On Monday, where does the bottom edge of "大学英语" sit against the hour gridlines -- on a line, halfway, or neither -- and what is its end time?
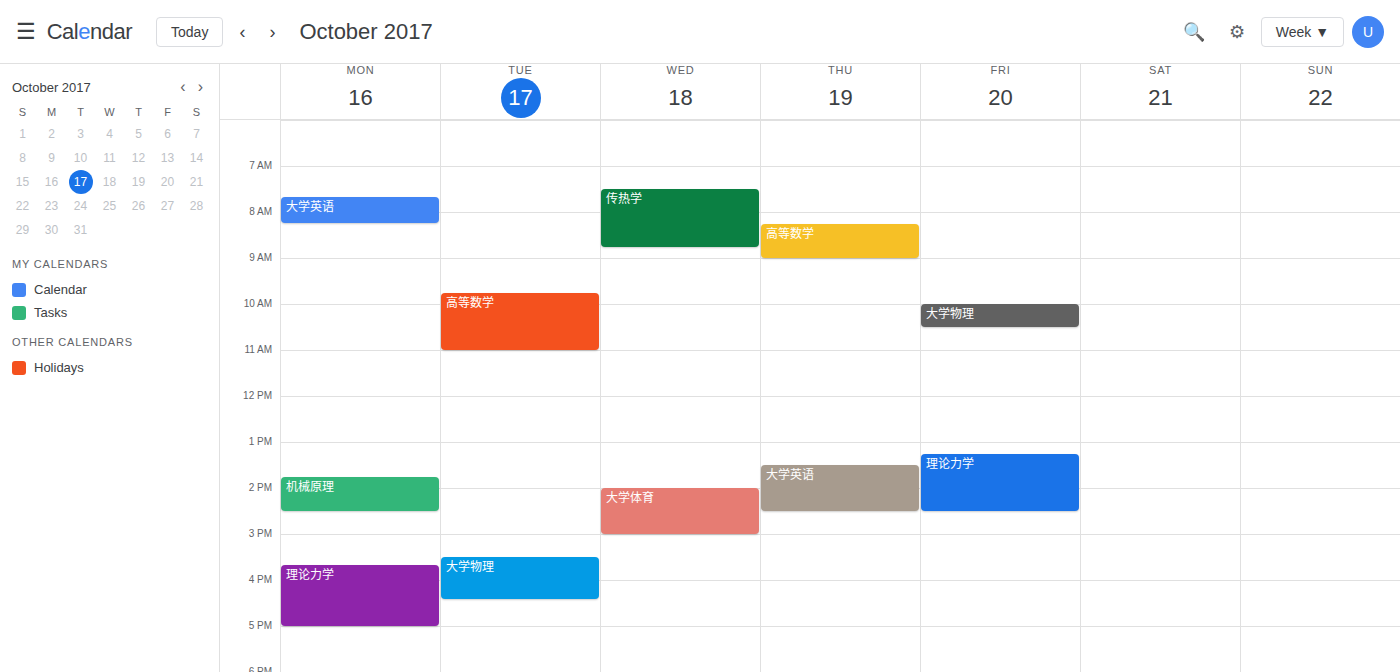
8:15 AM -- neither: a quarter of the way from the 8 AM line to the 9 AM line.